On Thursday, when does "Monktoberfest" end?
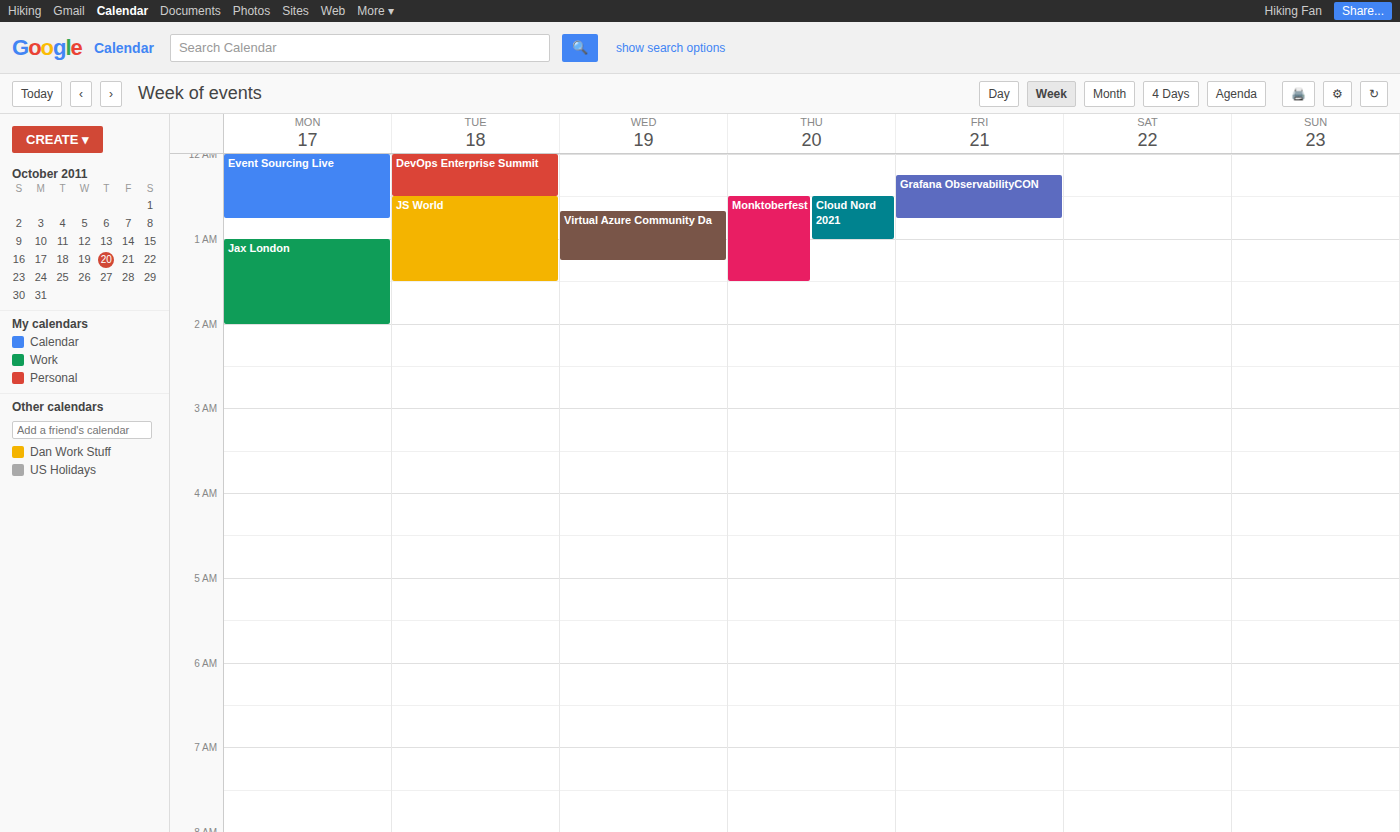
1:30 AM